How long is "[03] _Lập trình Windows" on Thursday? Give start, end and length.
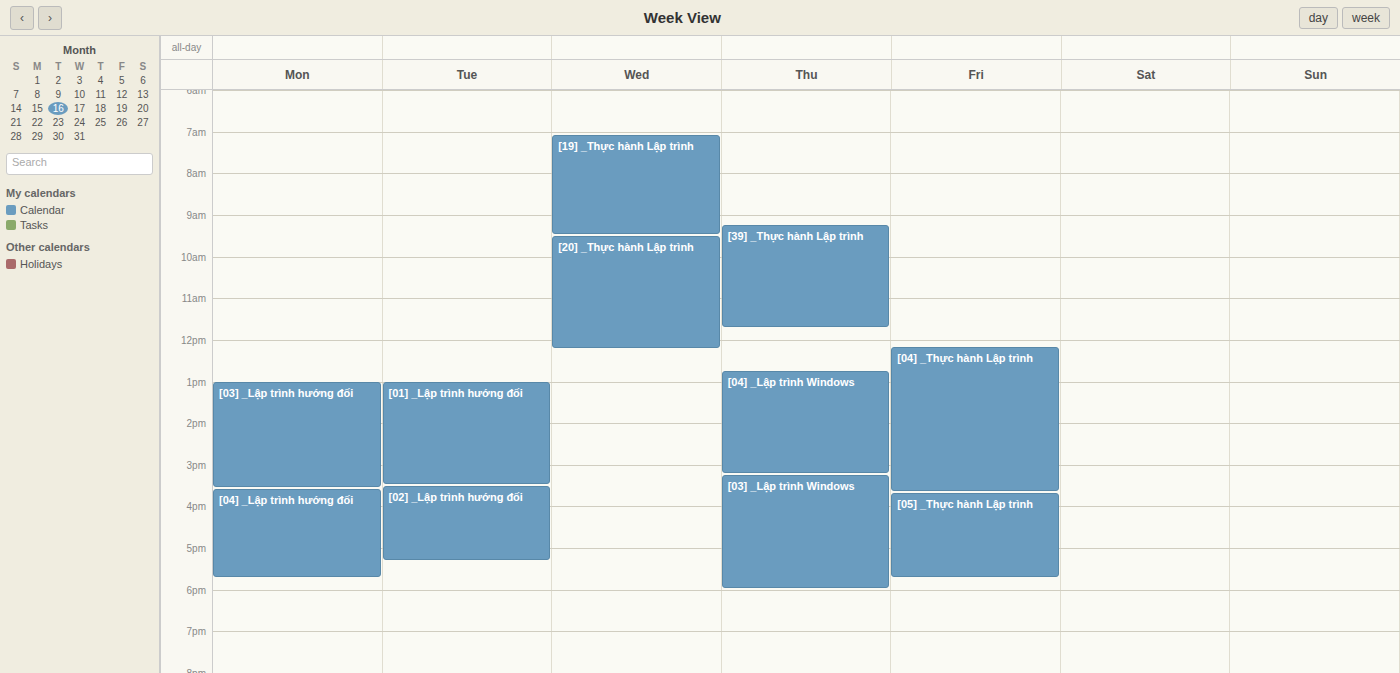
15:15 to 18:00, 2 hours 45 minutes